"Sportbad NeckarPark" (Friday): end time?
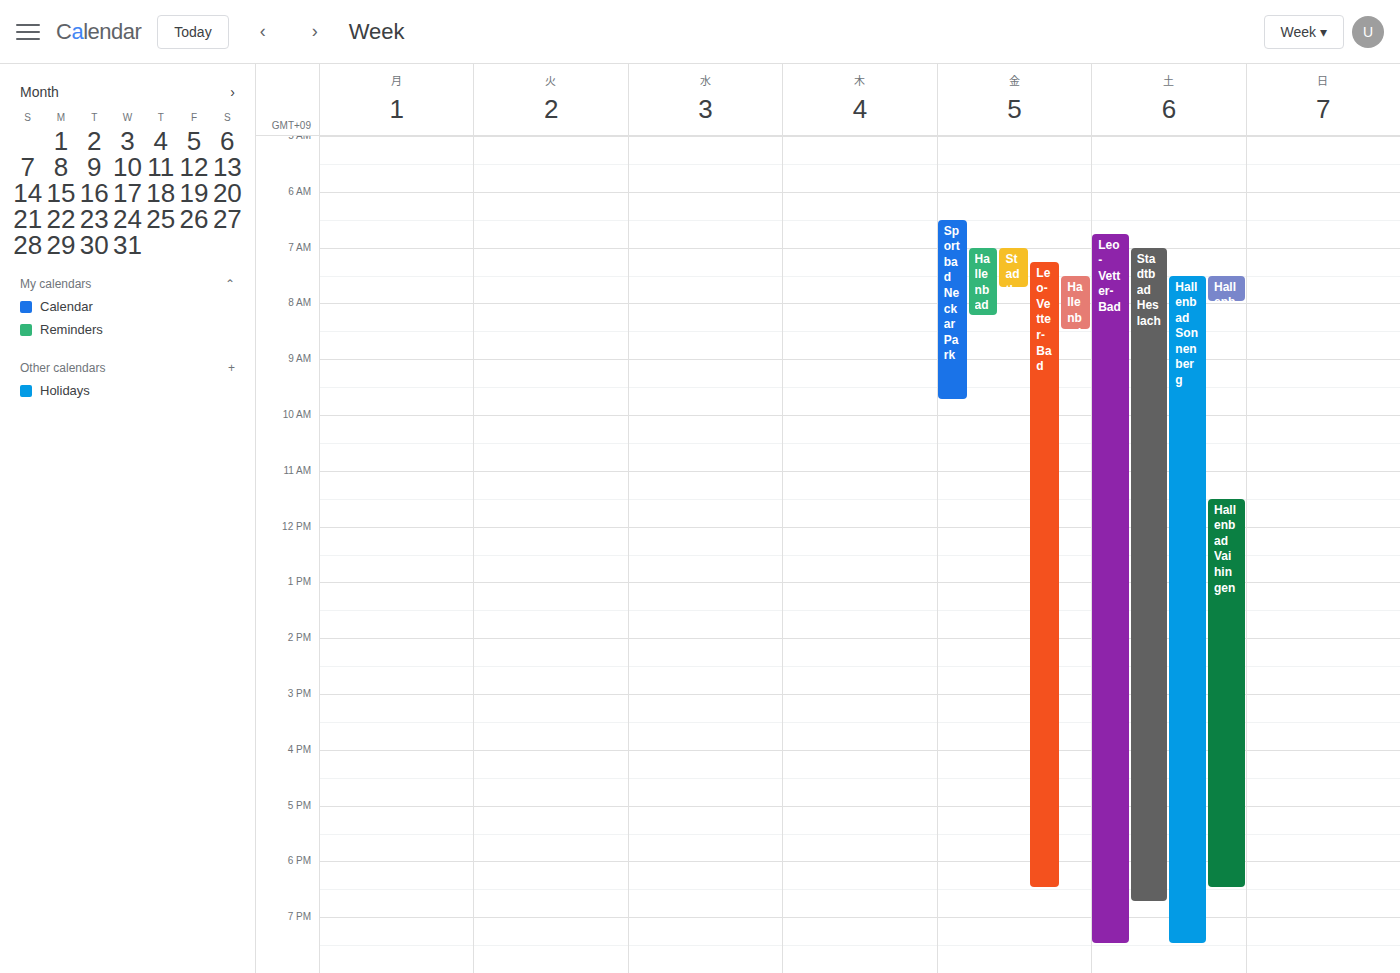
9:45 AM